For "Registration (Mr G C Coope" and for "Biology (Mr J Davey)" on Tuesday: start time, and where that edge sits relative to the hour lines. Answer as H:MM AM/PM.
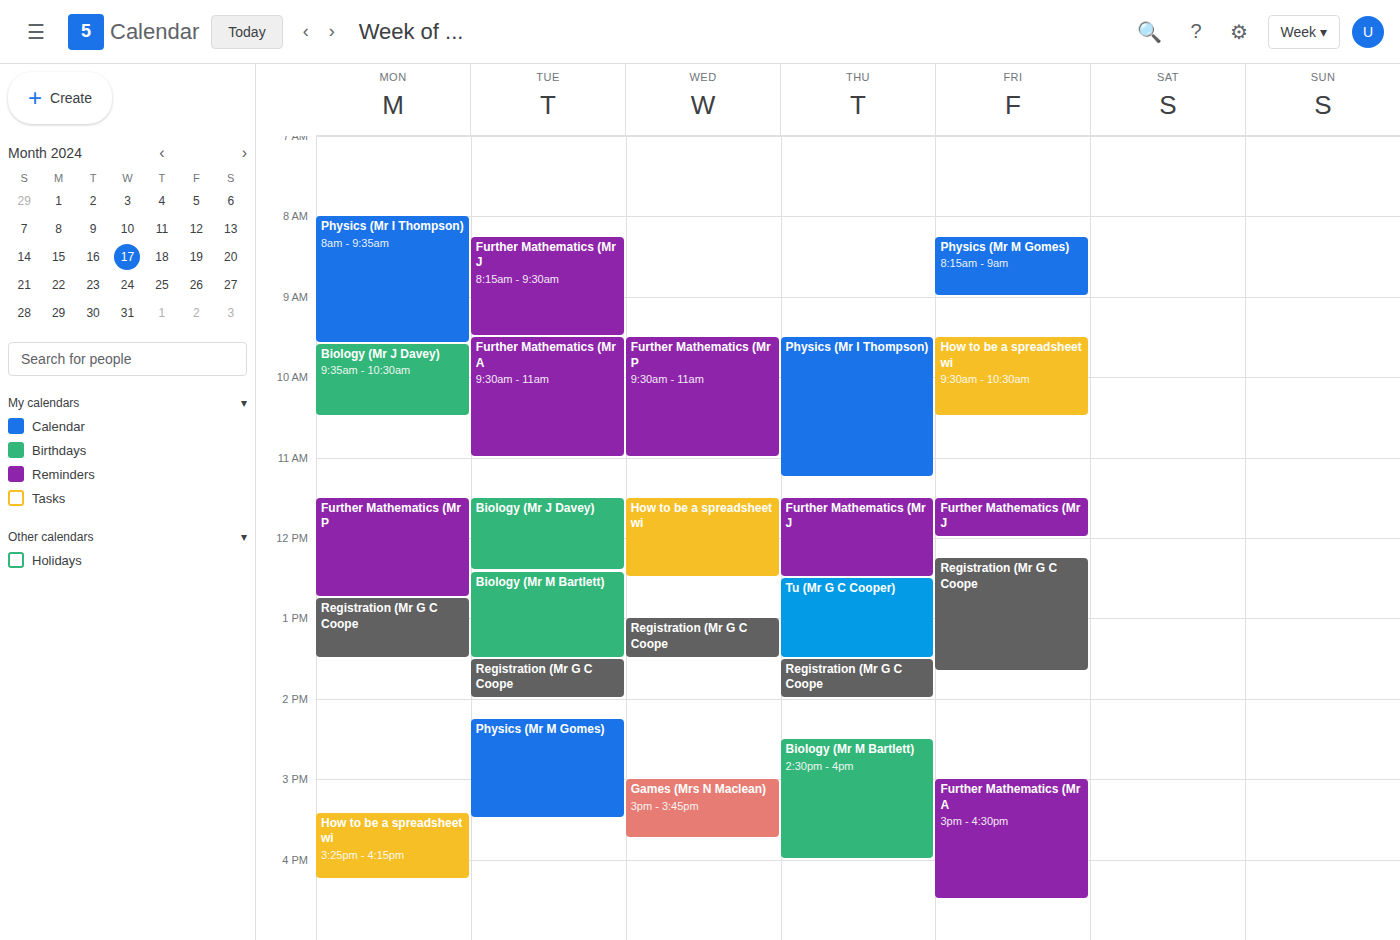
"Registration (Mr G C Coope": 1:30 PM, halfway between the 1 PM and 2 PM lines. "Biology (Mr J Davey)": 11:30 AM, halfway between the 11 AM and 12 PM lines.